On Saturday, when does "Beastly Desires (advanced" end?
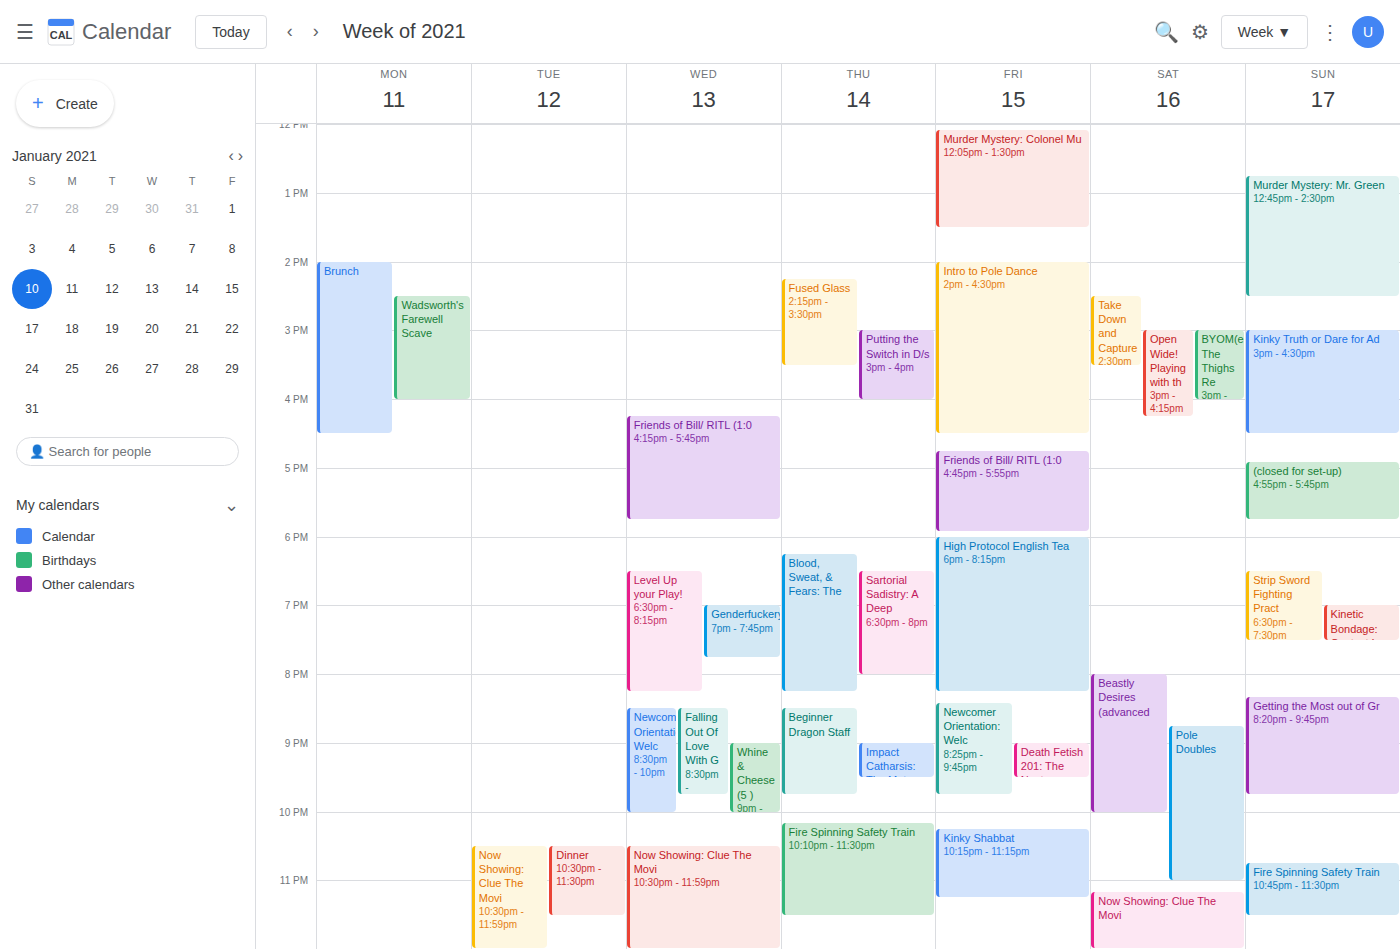
10:00 PM